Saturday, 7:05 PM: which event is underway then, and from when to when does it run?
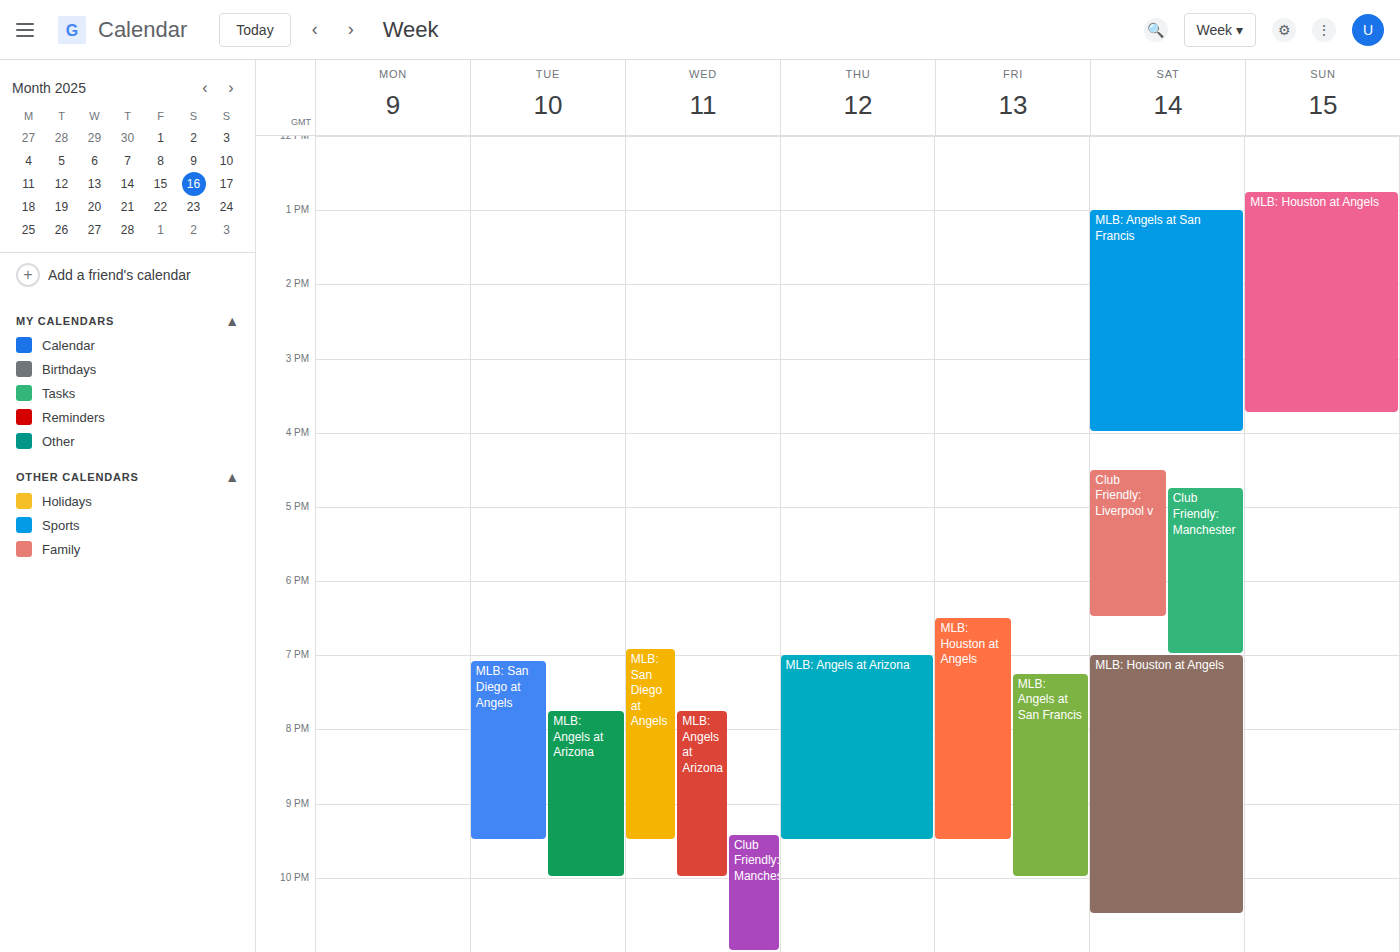
"MLB: Houston at Angels", 7:00 PM to 10:30 PM